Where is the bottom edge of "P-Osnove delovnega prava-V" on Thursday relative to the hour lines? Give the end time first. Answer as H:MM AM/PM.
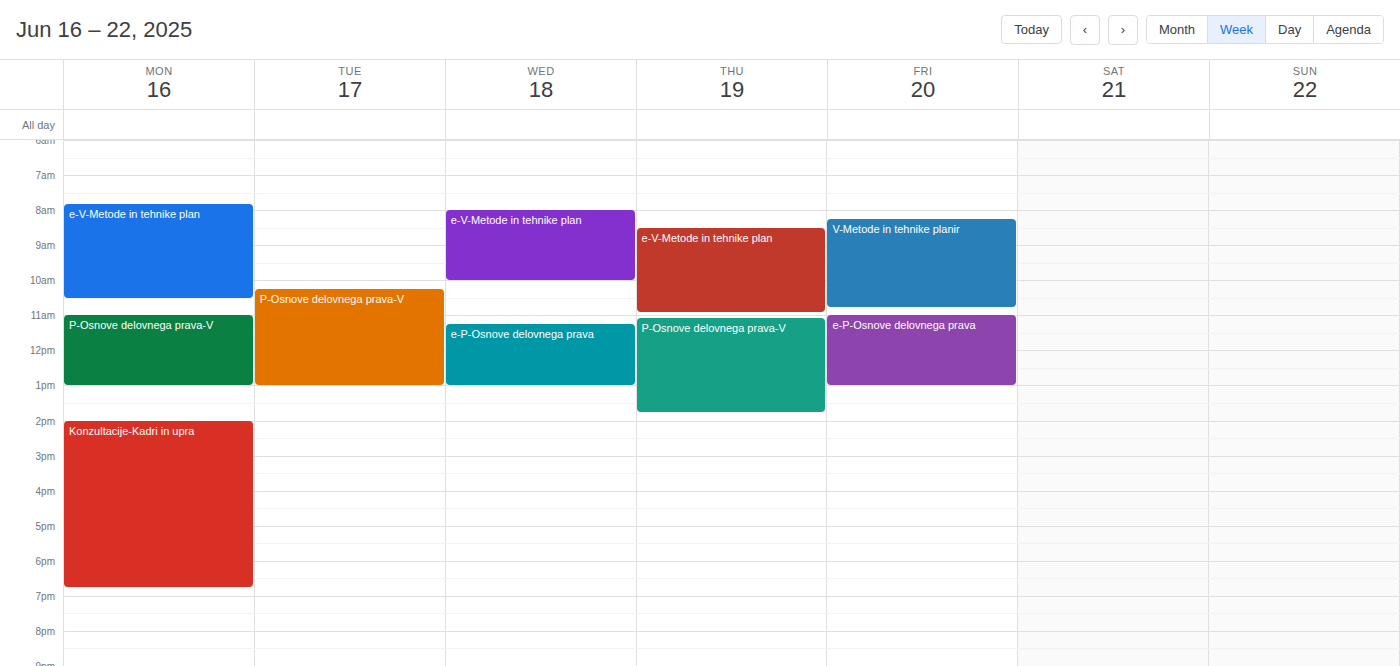
1:45 PM -- neither: three quarters of the way from the 1 PM line to the 2 PM line.